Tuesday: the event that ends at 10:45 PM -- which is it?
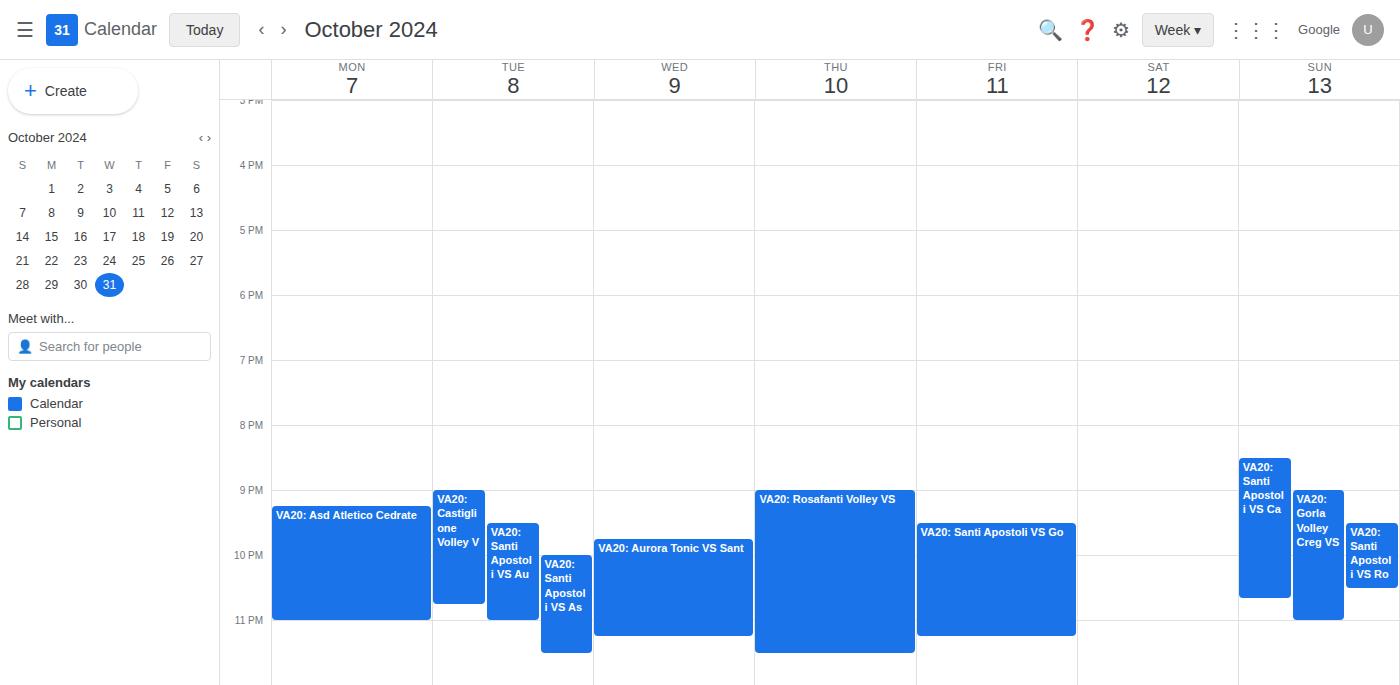
"VA20: Castiglione Volley V"